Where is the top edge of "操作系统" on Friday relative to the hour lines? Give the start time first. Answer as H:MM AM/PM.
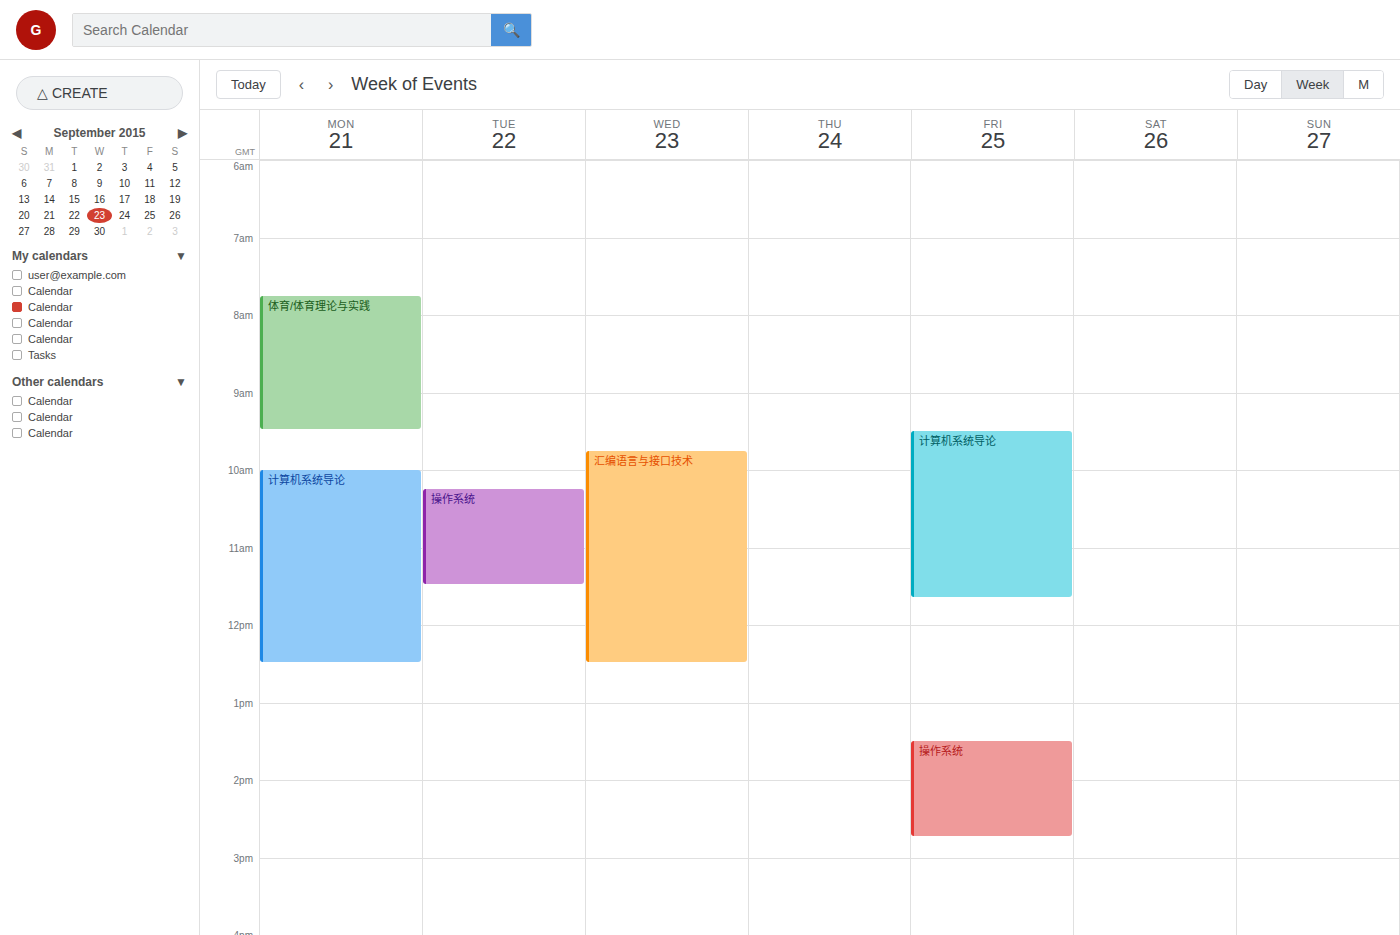
1:30 PM -- halfway between the 1 PM and 2 PM lines.